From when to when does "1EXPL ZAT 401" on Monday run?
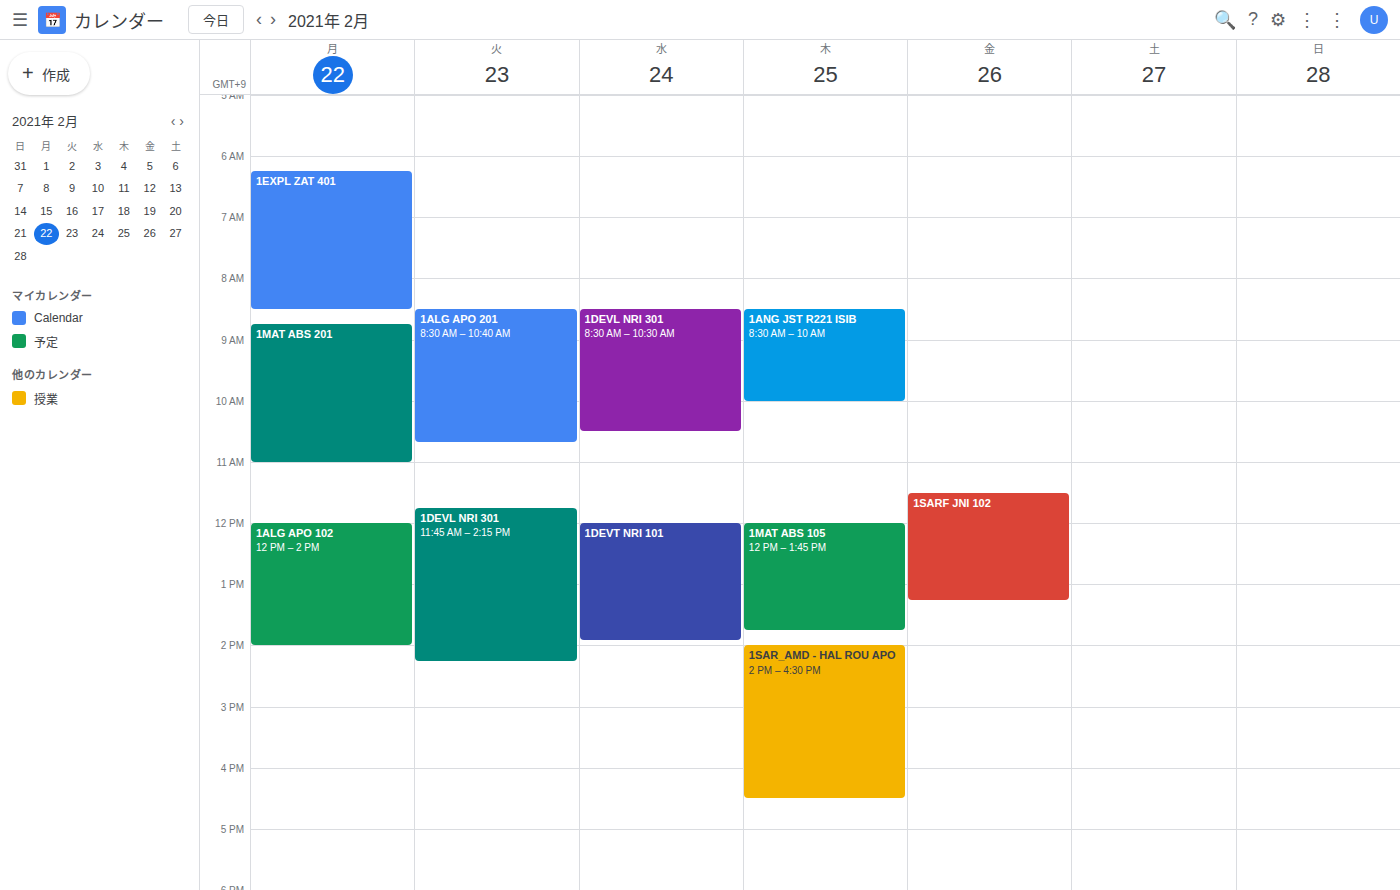
6:15 AM to 8:30 AM